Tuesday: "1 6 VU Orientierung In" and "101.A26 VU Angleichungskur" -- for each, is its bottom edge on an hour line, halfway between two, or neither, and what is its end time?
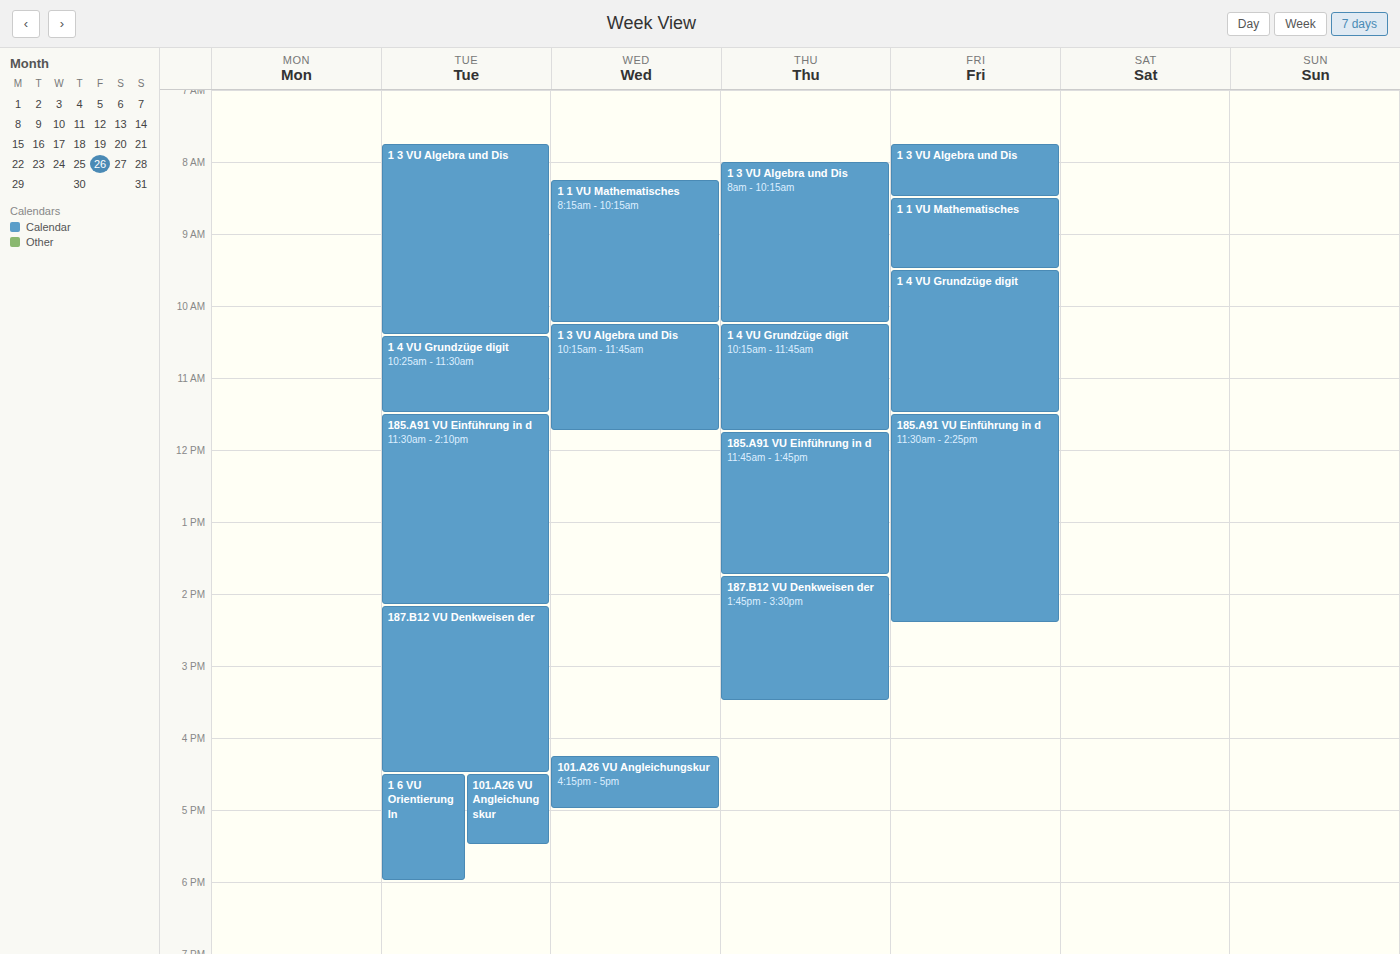
"1 6 VU Orientierung In": 6:00 PM, exactly on the 6 PM line. "101.A26 VU Angleichungskur": 5:30 PM, halfway between the 5 PM and 6 PM lines.